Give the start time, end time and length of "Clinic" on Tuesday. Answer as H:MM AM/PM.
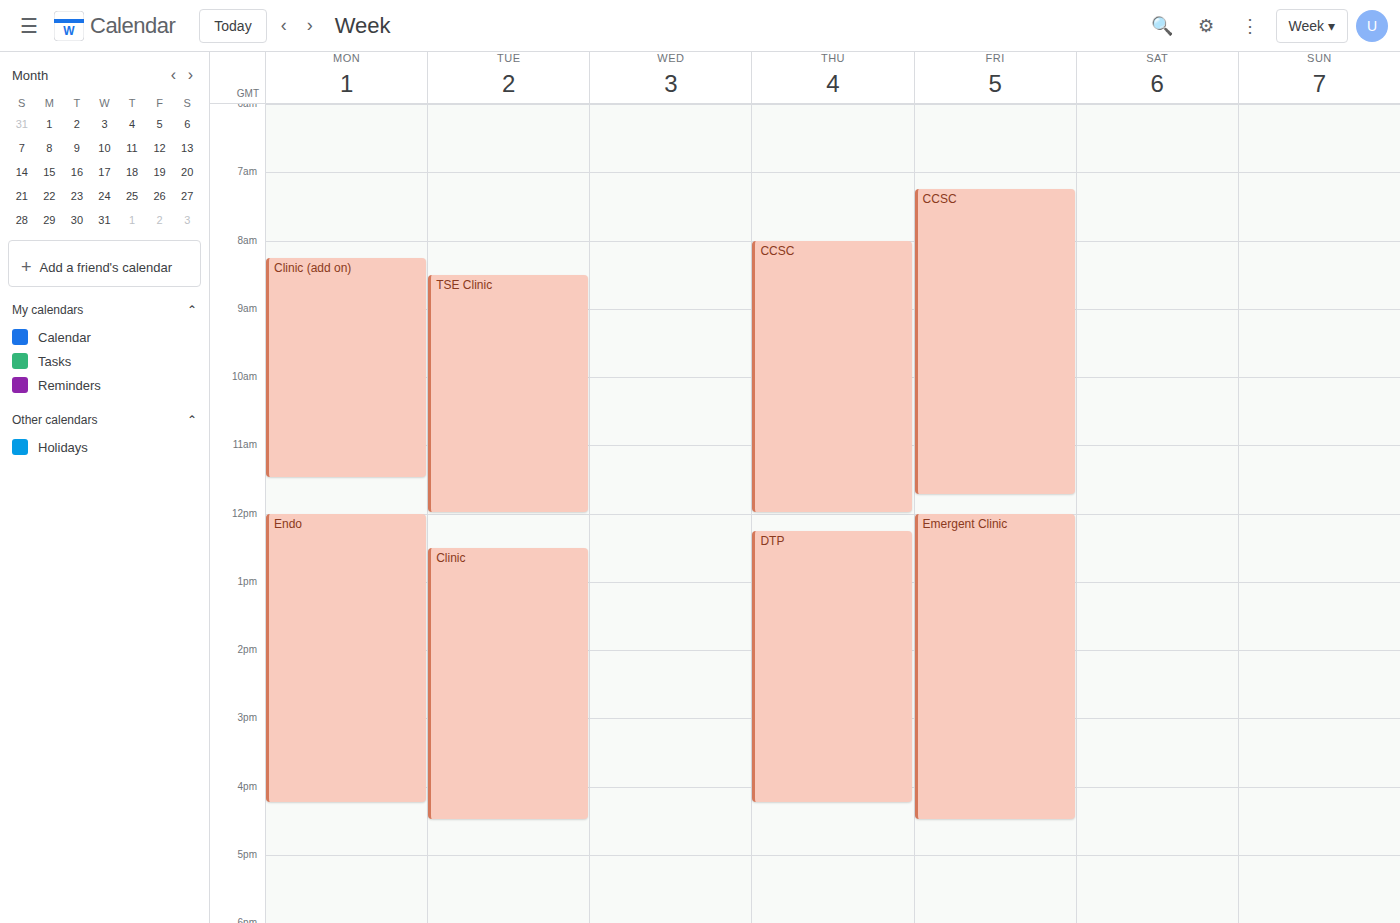
12:30 PM to 4:30 PM, 4 hours